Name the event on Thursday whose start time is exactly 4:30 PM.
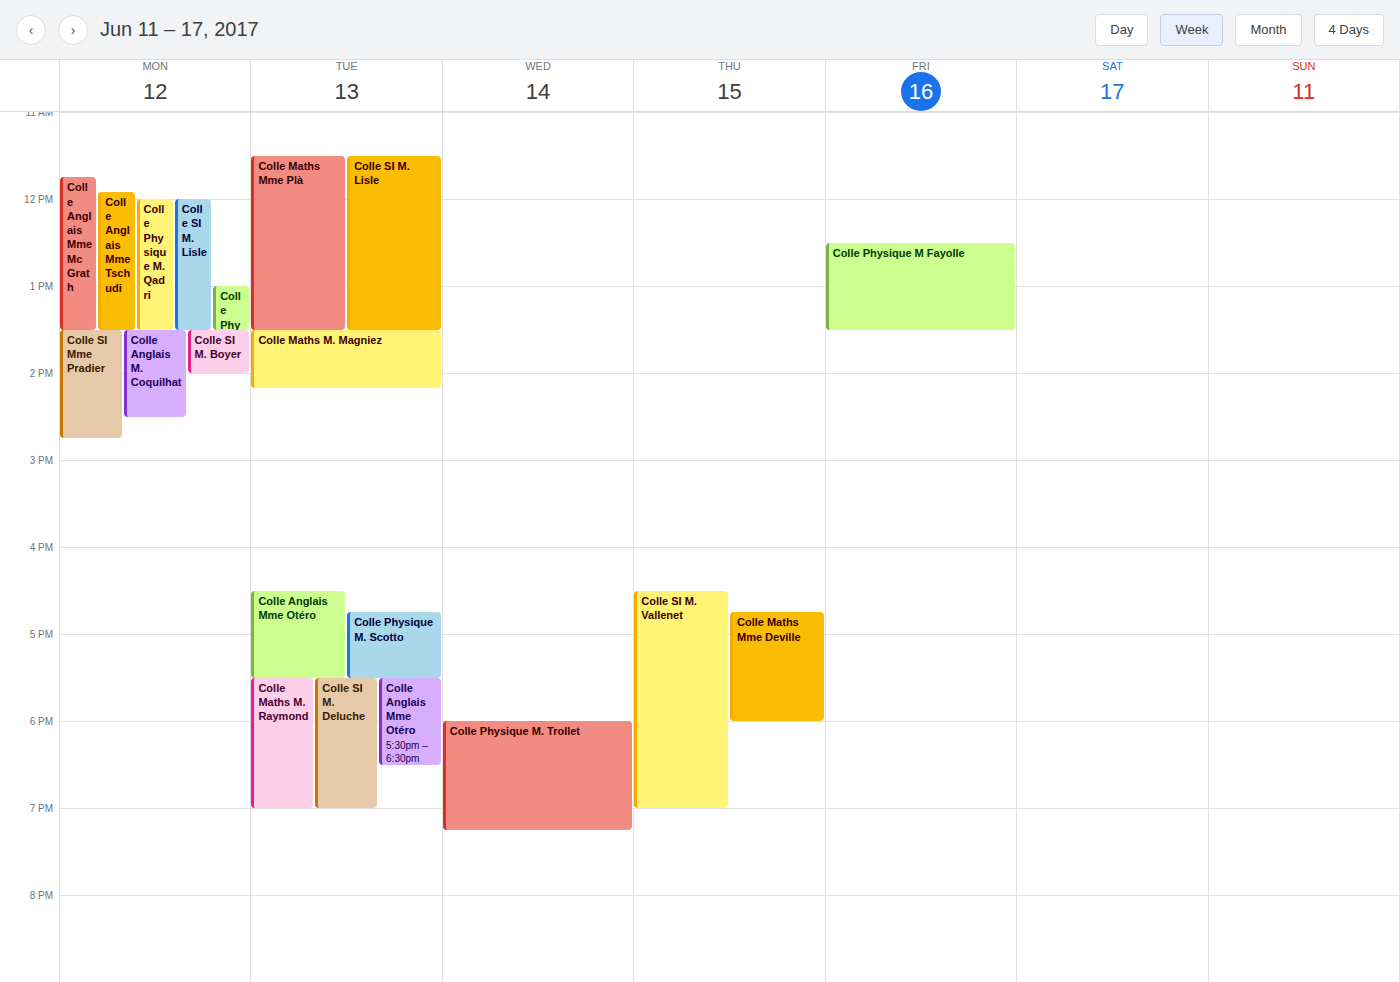
"Colle SI M. Vallenet"